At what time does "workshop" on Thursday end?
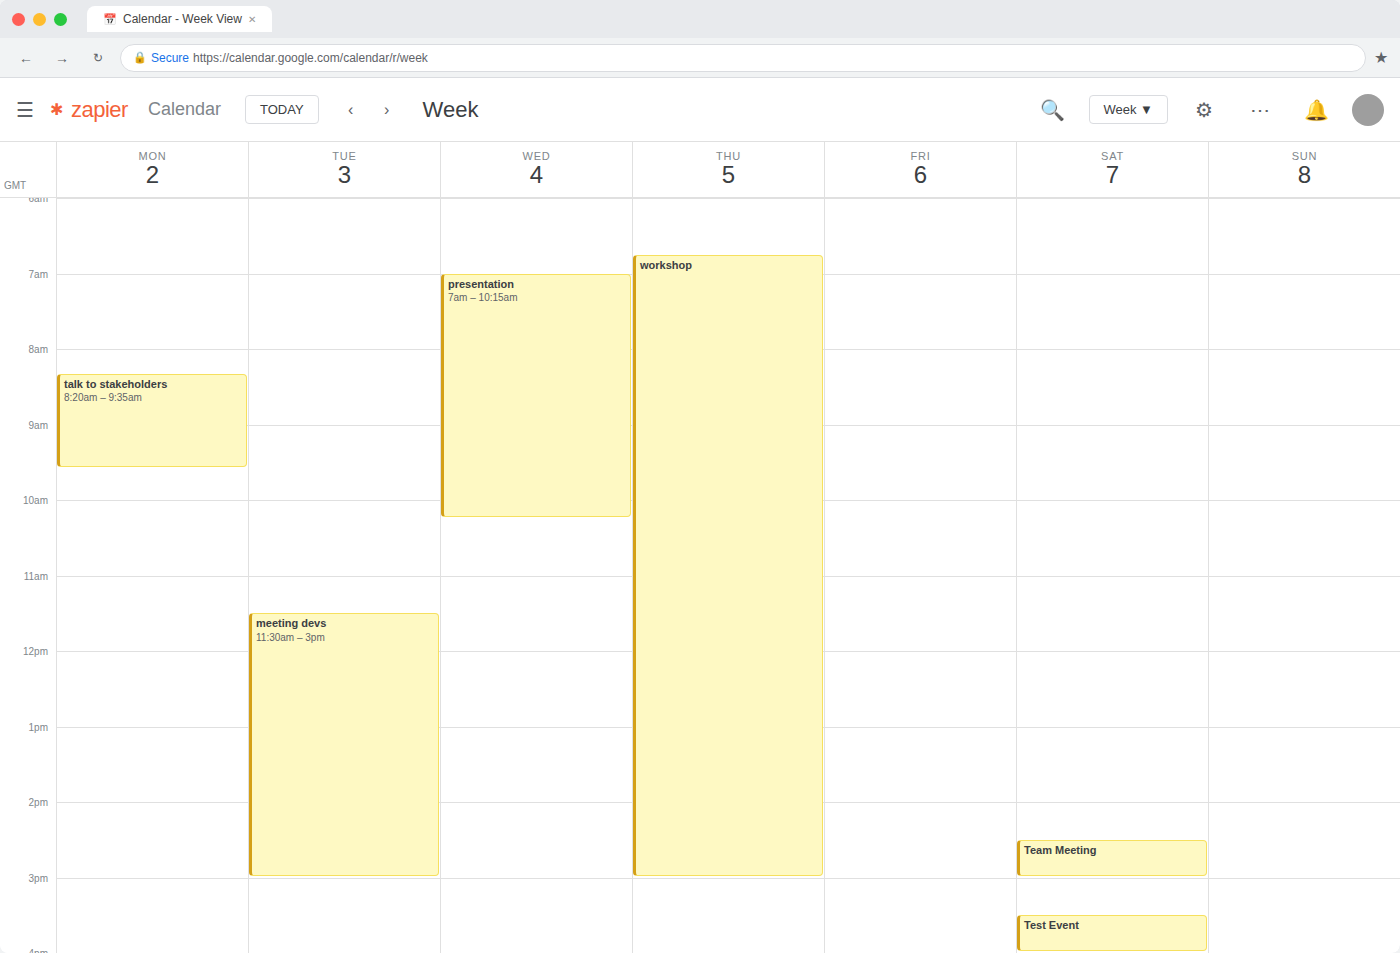
3:00 PM